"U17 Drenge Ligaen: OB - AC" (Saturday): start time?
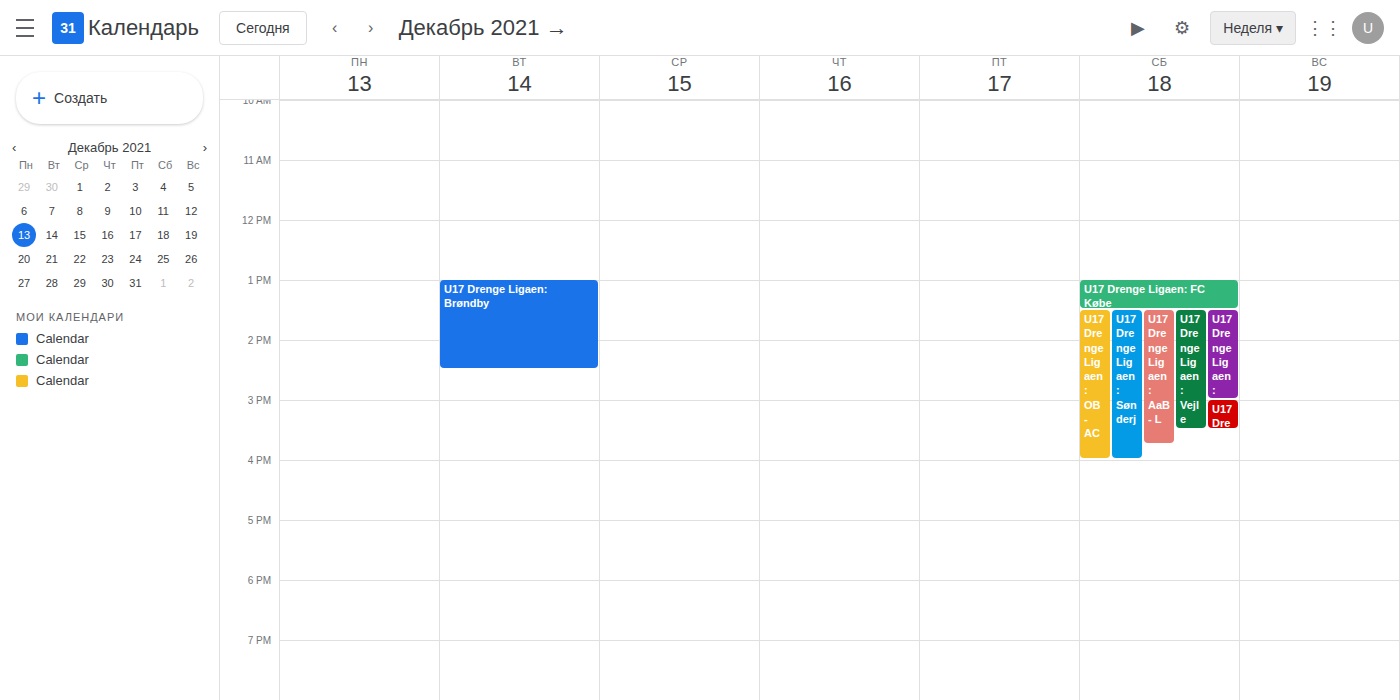
1:30 PM